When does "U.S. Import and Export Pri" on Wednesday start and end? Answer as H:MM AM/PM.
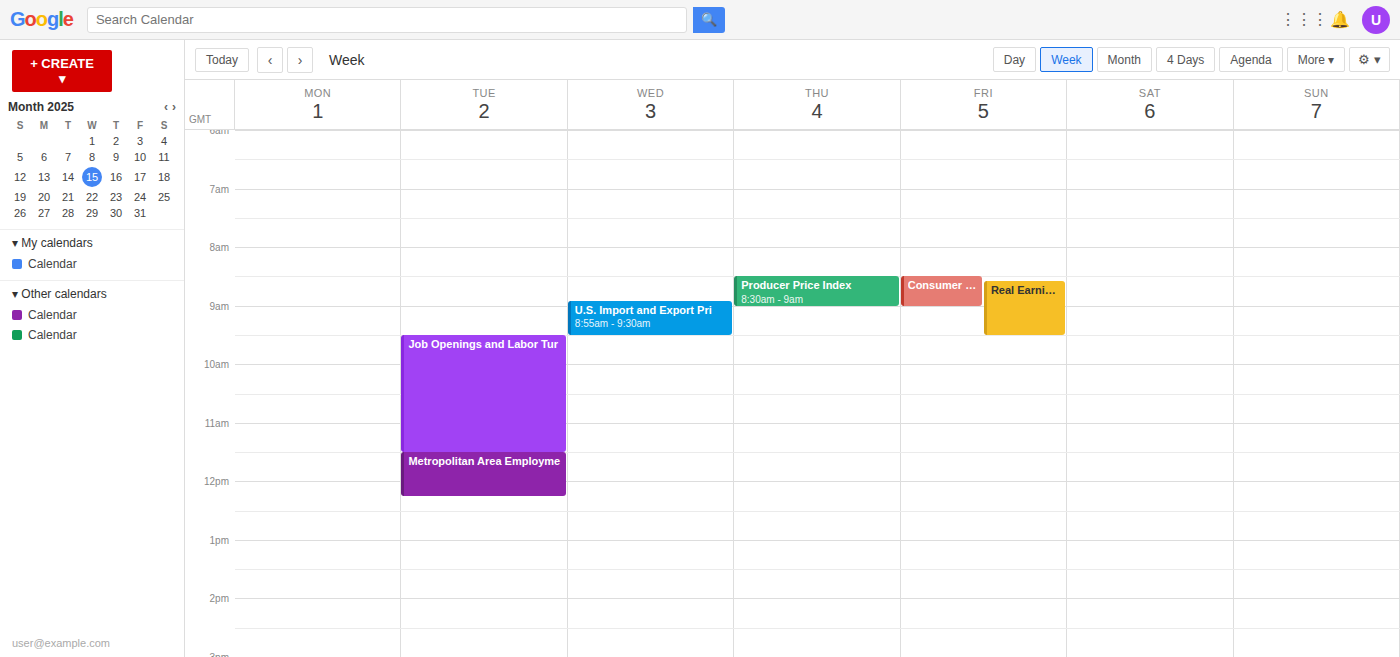
8:55 AM to 9:30 AM